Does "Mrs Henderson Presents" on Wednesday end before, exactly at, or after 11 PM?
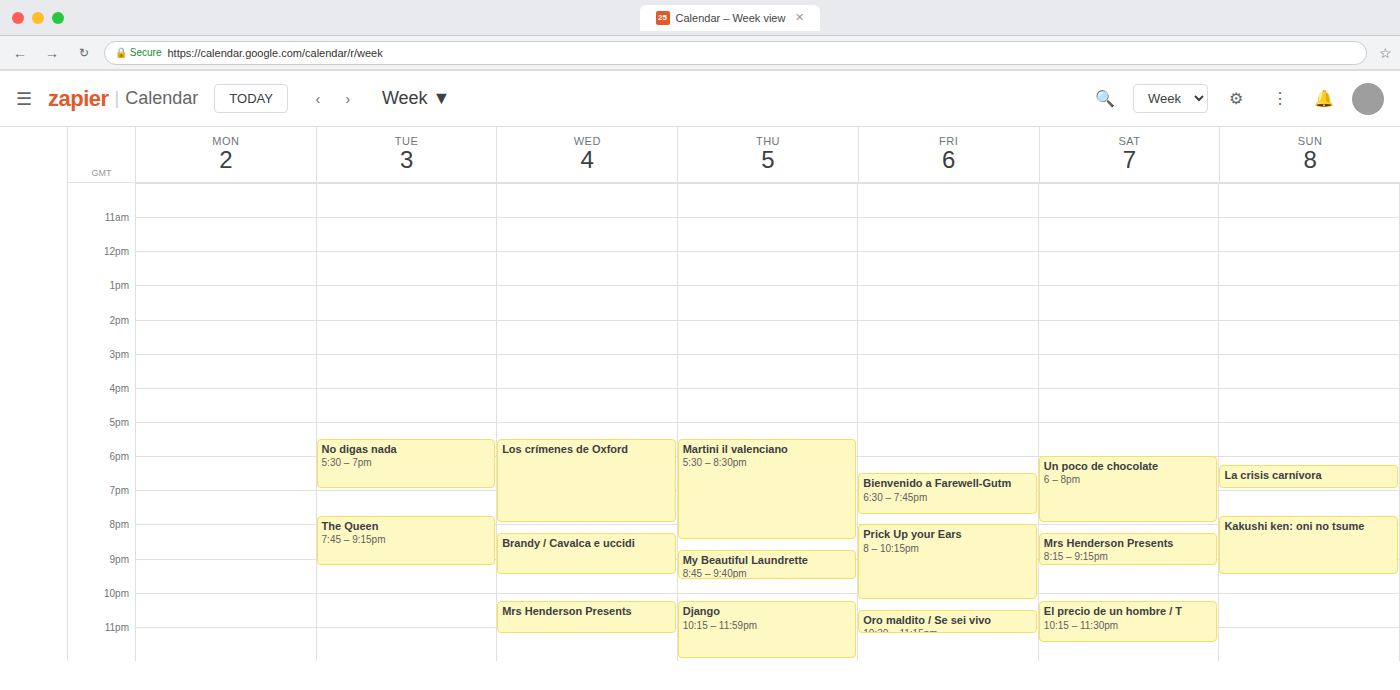
11:15 PM -- after 11 PM, 15 minutes below the 11 PM line.